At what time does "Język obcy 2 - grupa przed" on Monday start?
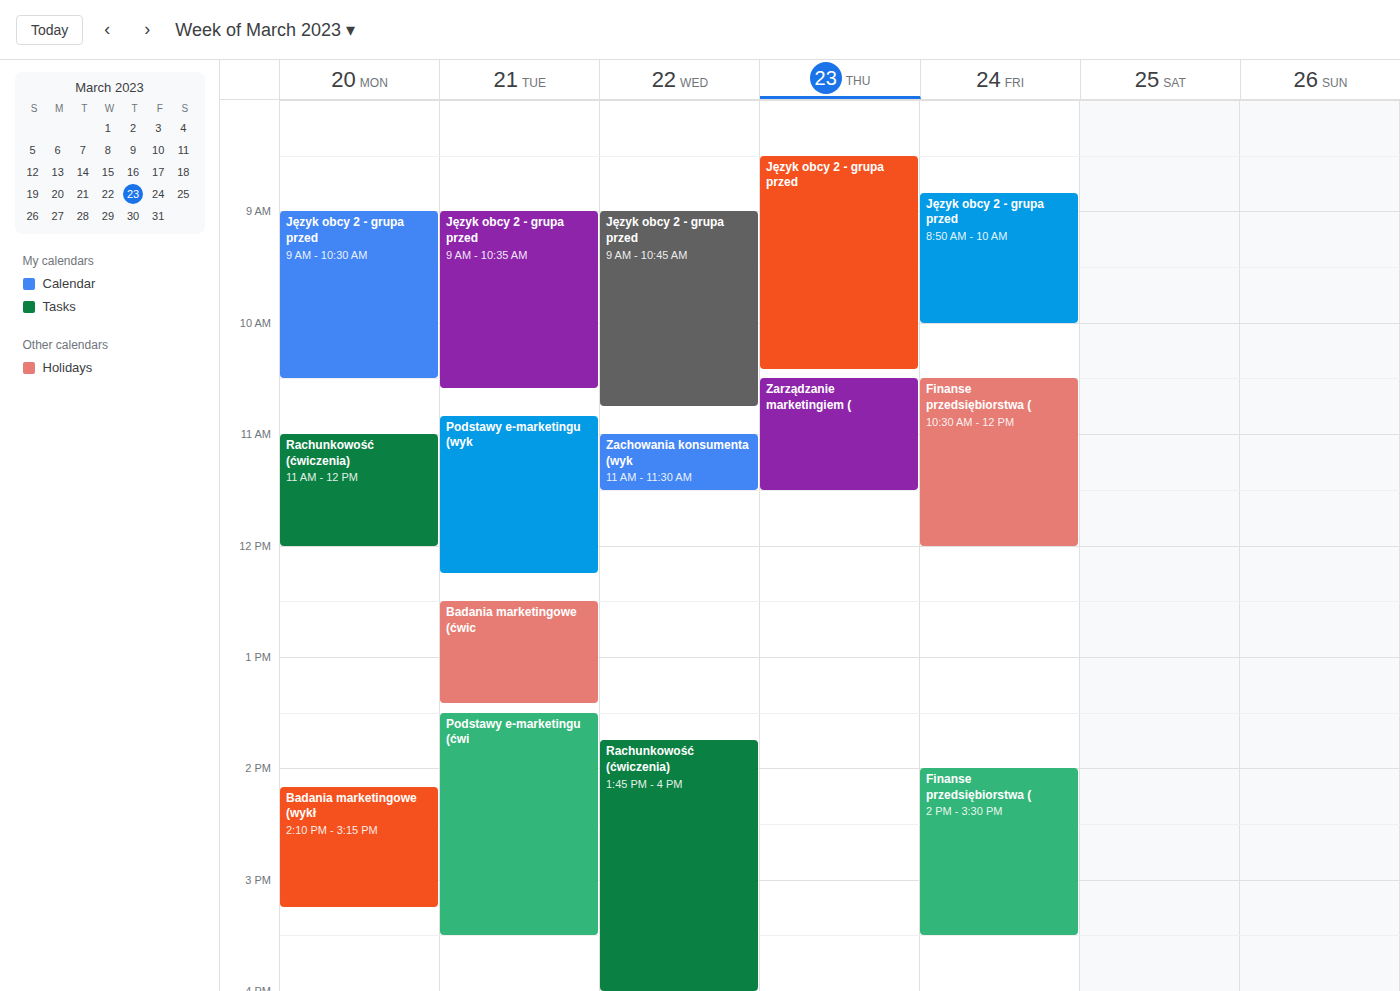
09:00